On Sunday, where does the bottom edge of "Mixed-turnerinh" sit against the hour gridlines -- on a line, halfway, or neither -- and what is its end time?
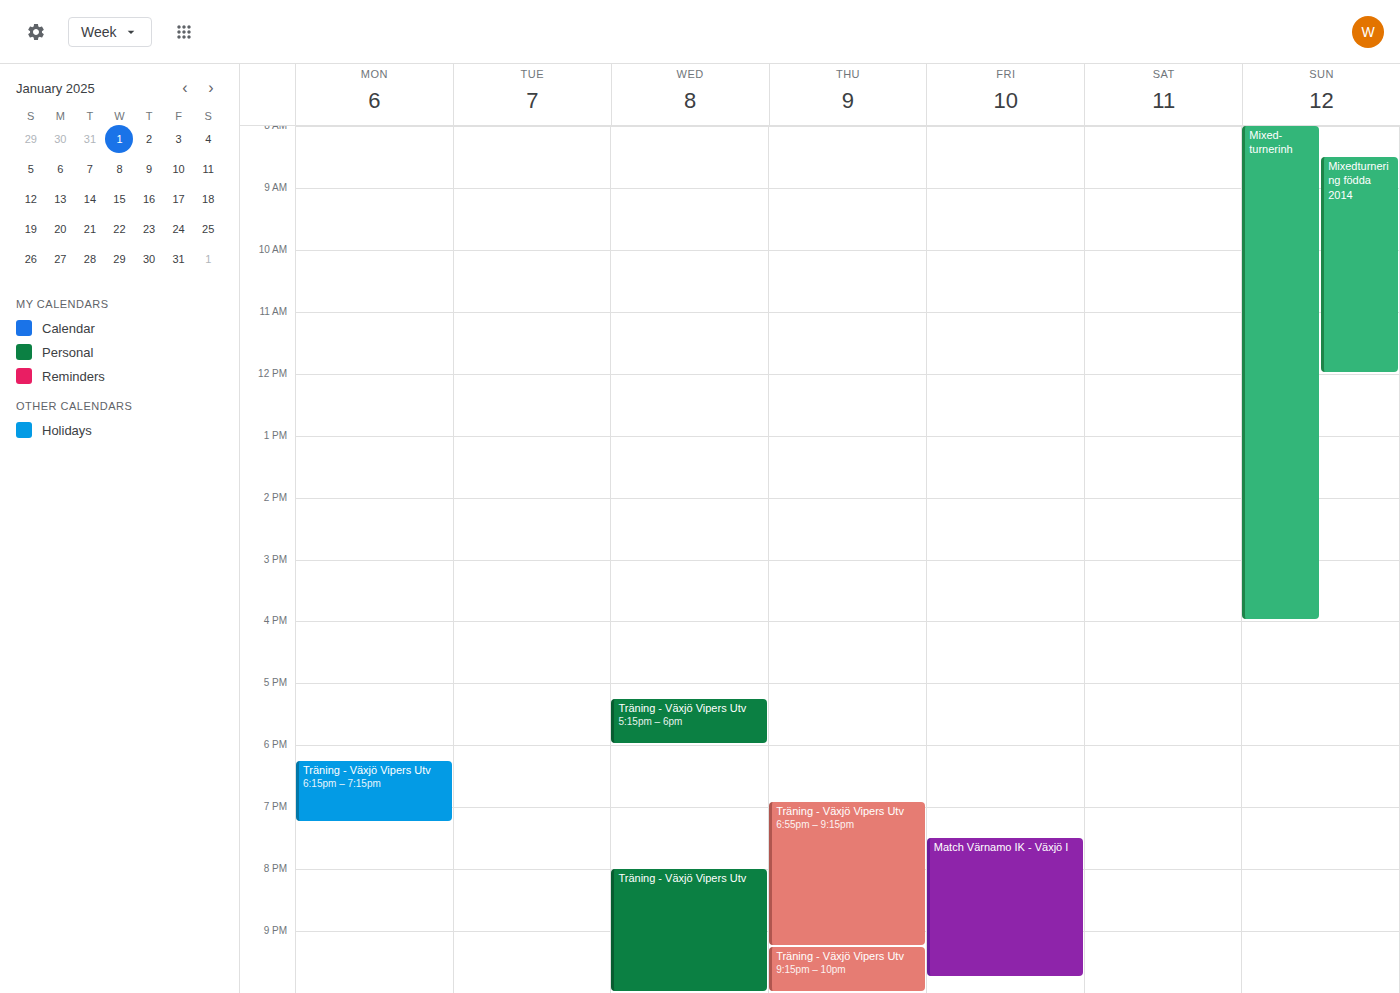
4:00 PM -- exactly on the 4 PM line.